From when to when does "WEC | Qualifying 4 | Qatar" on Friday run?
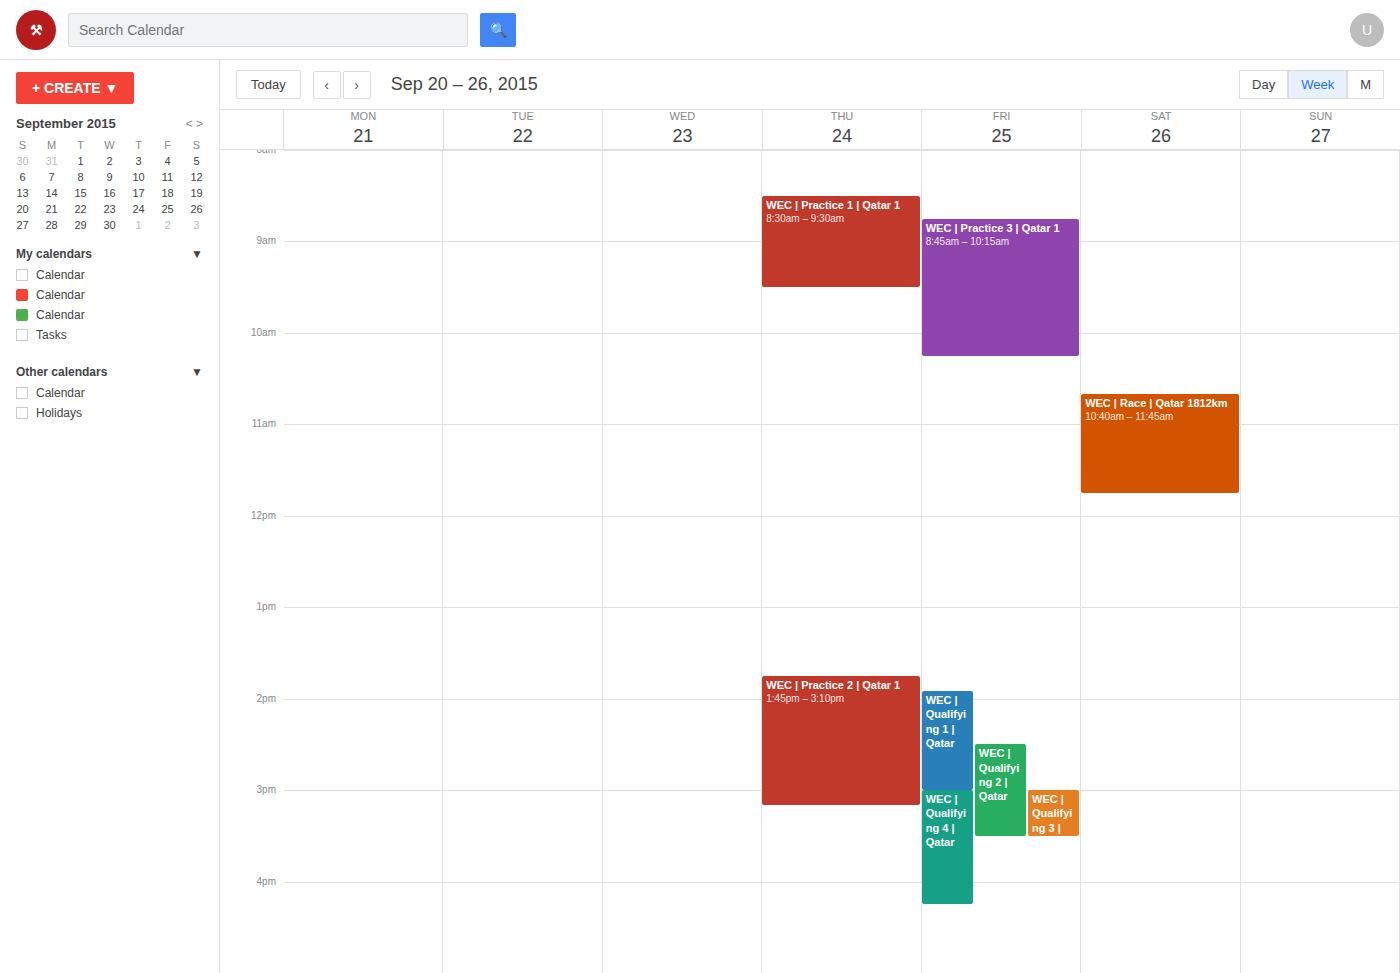
3:00 PM to 4:15 PM